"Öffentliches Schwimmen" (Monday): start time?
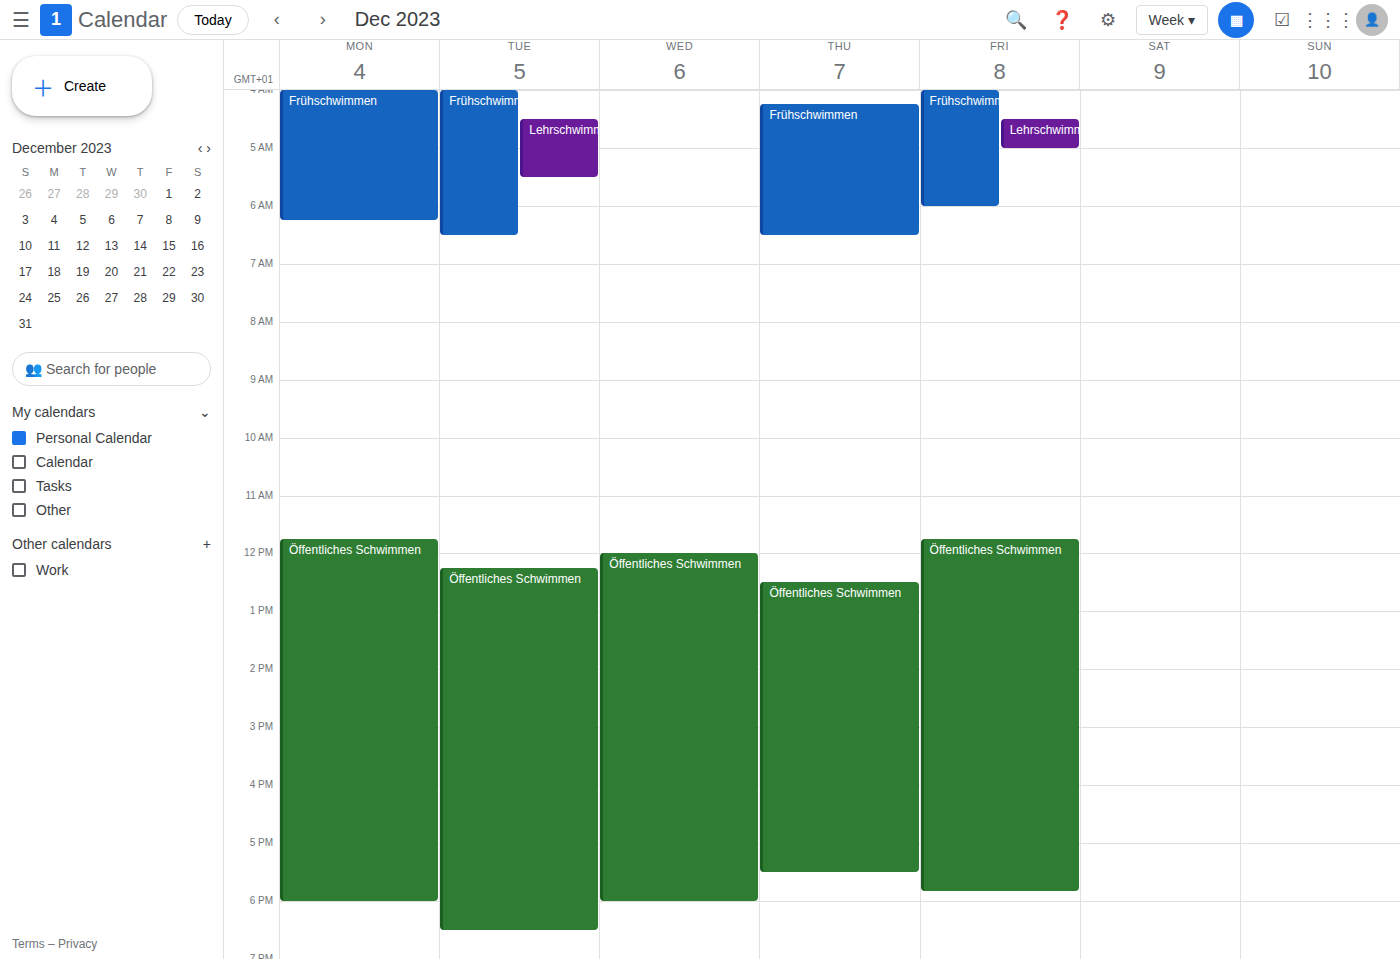
11:45